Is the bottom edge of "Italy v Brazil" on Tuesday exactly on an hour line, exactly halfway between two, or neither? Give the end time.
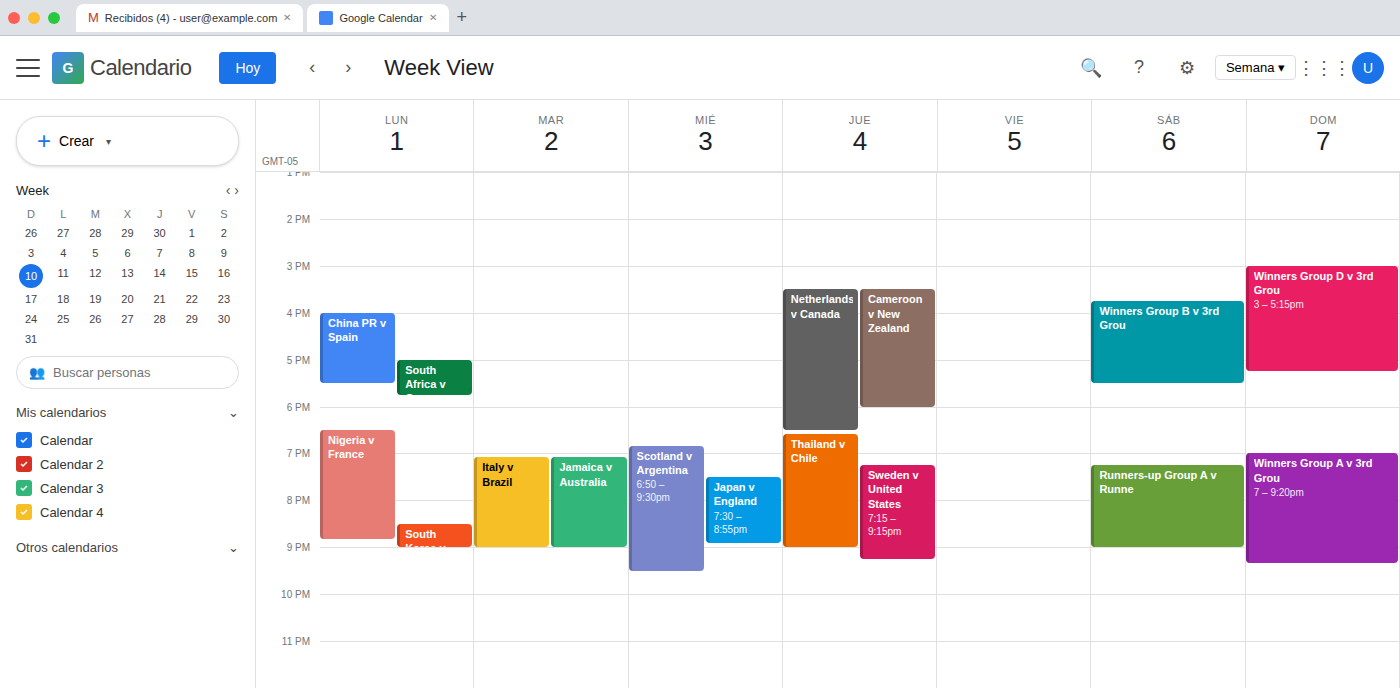
9:00 PM -- exactly on the 9 PM line.